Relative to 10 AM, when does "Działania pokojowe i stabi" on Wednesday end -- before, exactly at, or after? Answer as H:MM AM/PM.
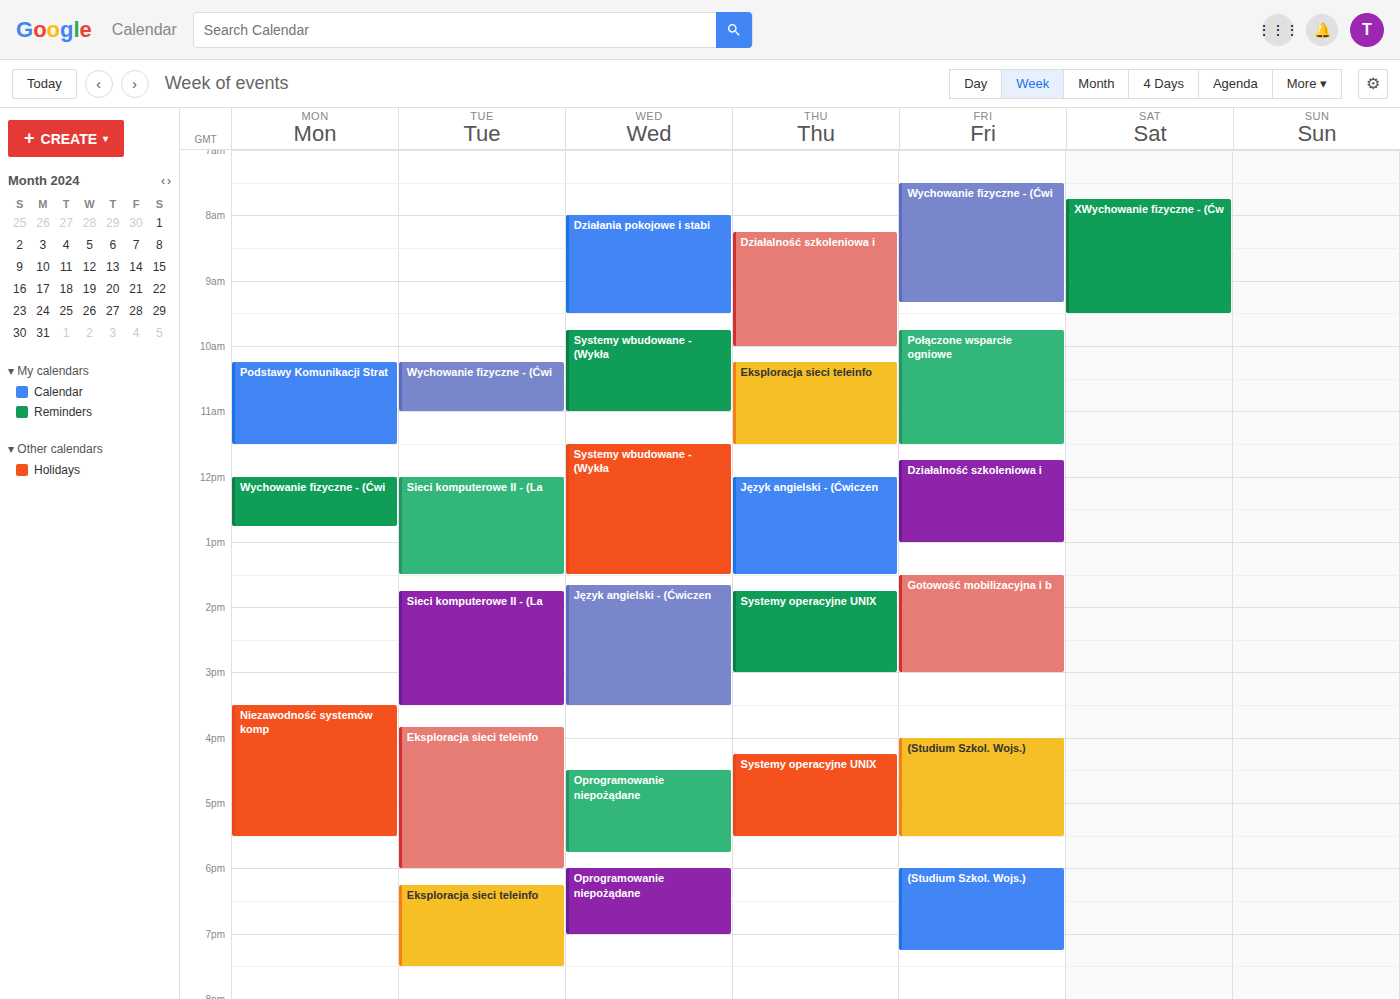
9:30 AM -- before 10 AM, 30 minutes above the 10 AM line.